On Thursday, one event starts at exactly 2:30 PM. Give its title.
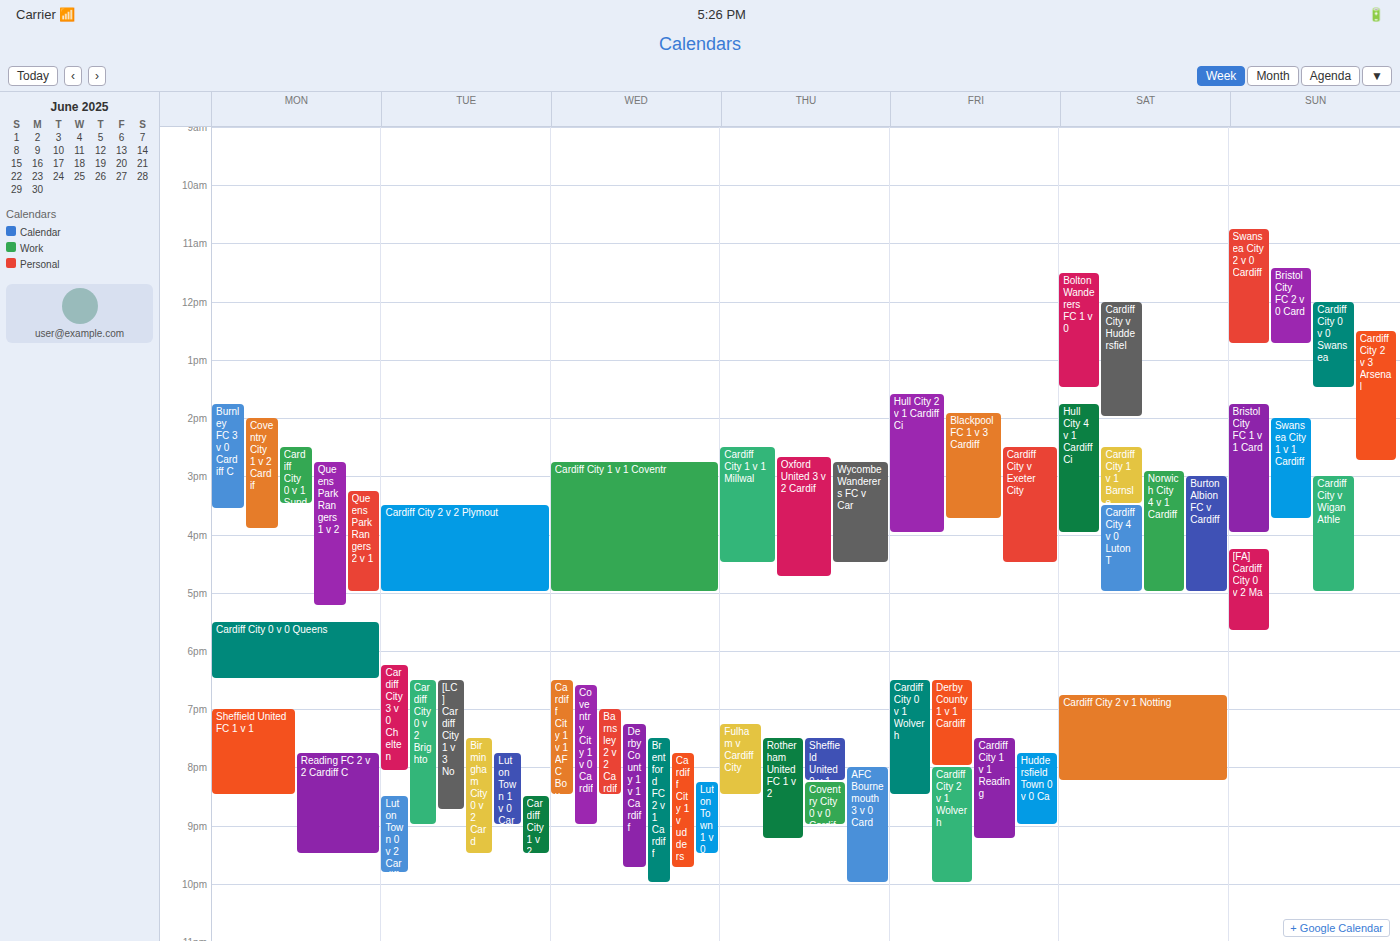
"Cardiff City 1 v 1 Millwal"